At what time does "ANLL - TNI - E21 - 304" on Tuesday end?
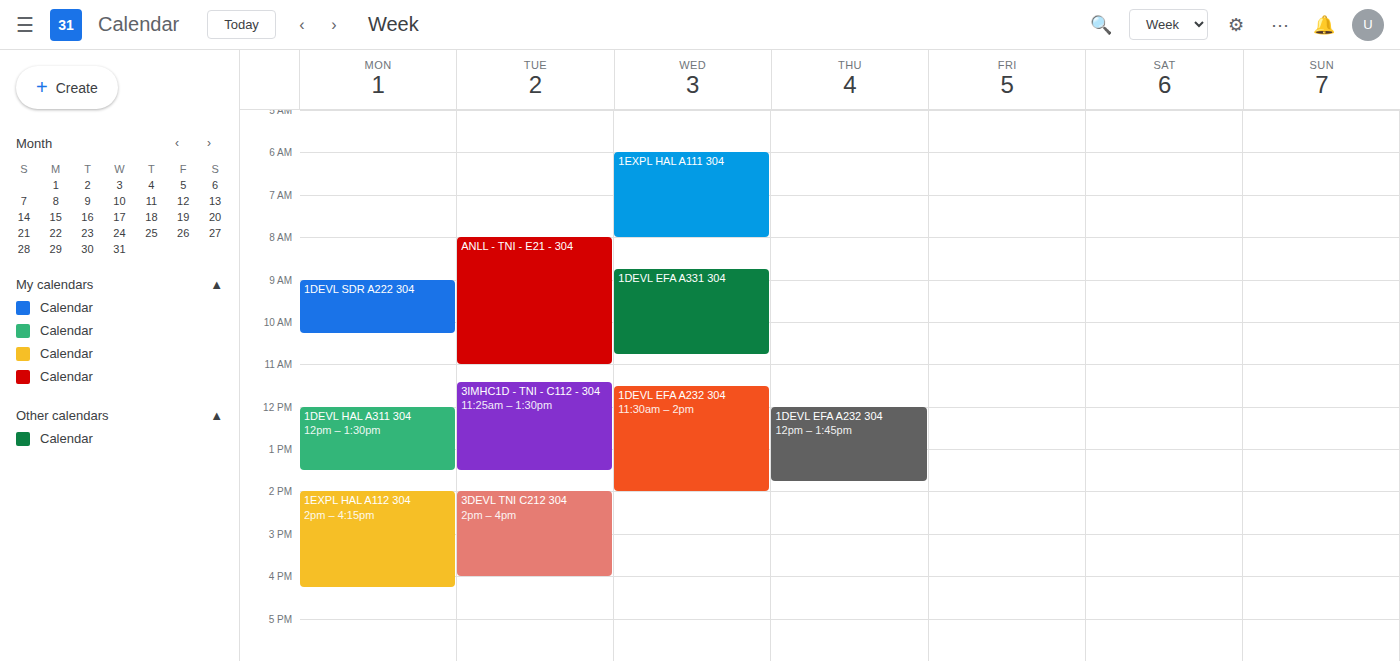
11:00